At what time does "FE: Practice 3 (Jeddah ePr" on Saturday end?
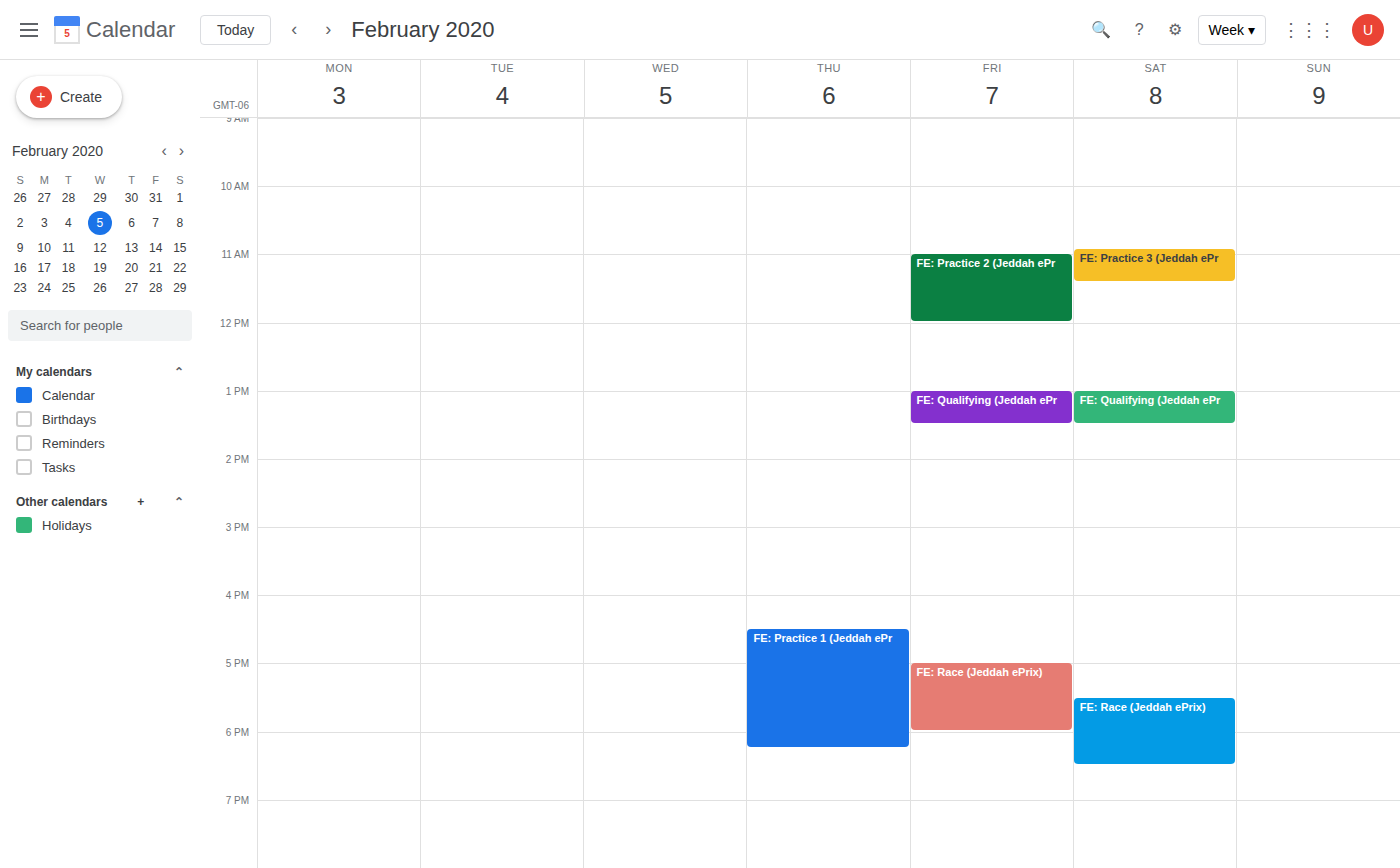
11:25 AM